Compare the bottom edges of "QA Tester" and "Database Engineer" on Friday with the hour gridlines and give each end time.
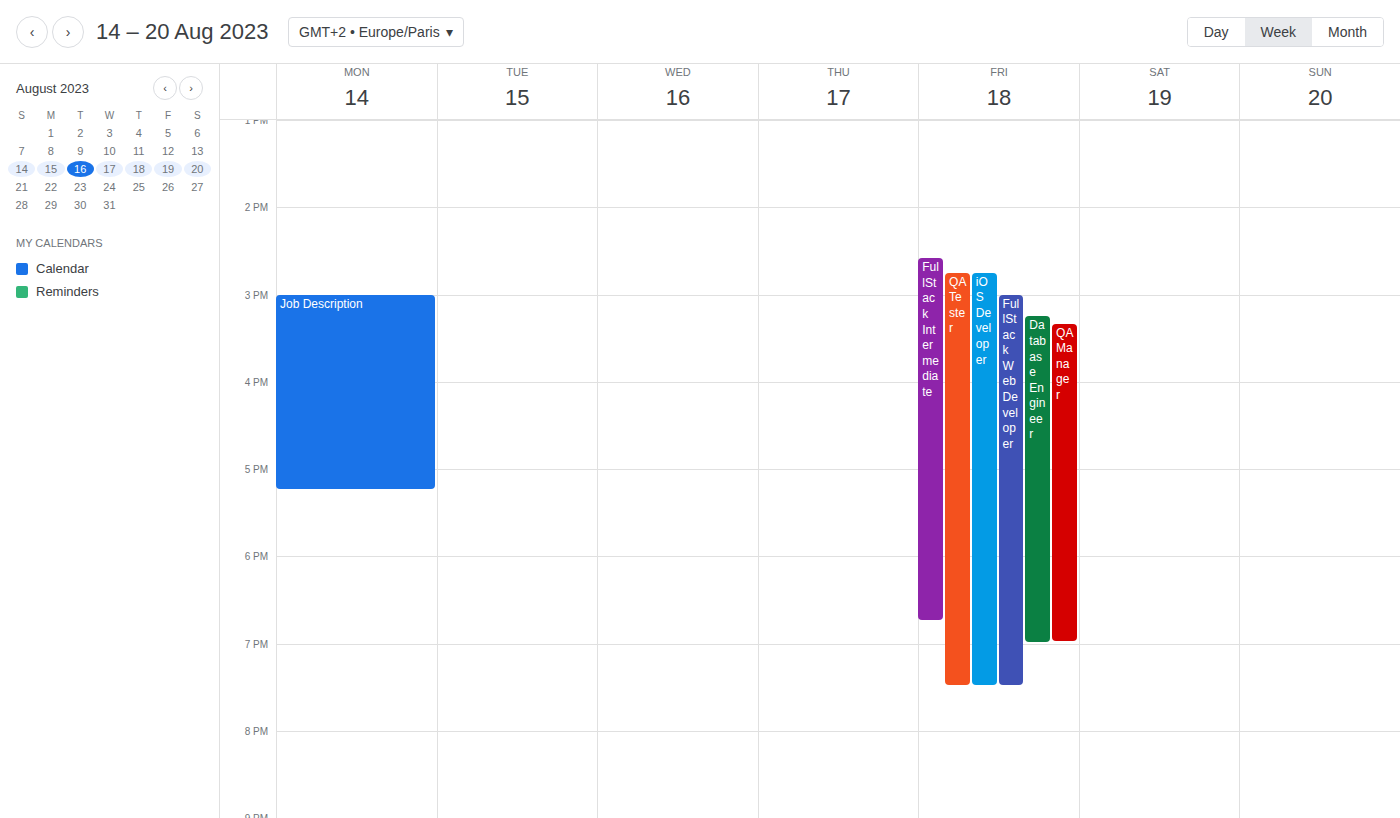
"QA Tester": 7:30 PM, halfway between the 7 PM and 8 PM lines. "Database Engineer": 7:00 PM, exactly on the 7 PM line.